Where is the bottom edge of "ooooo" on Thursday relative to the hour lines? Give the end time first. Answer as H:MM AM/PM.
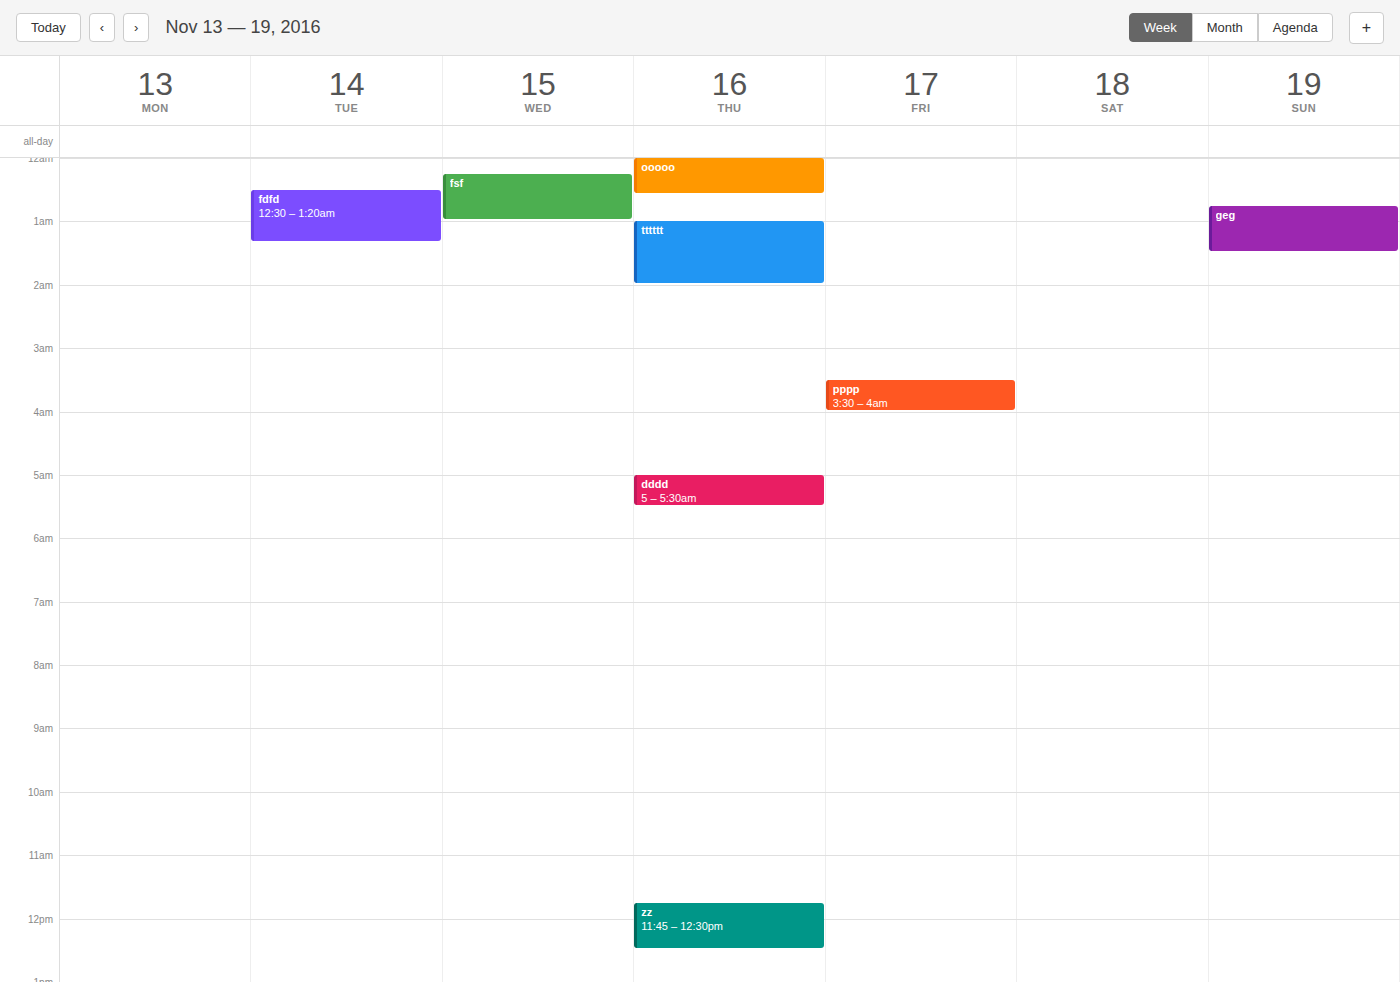
12:35 AM -- neither: 35 minutes below the 12 AM line and 25 minutes above the 1 AM line.